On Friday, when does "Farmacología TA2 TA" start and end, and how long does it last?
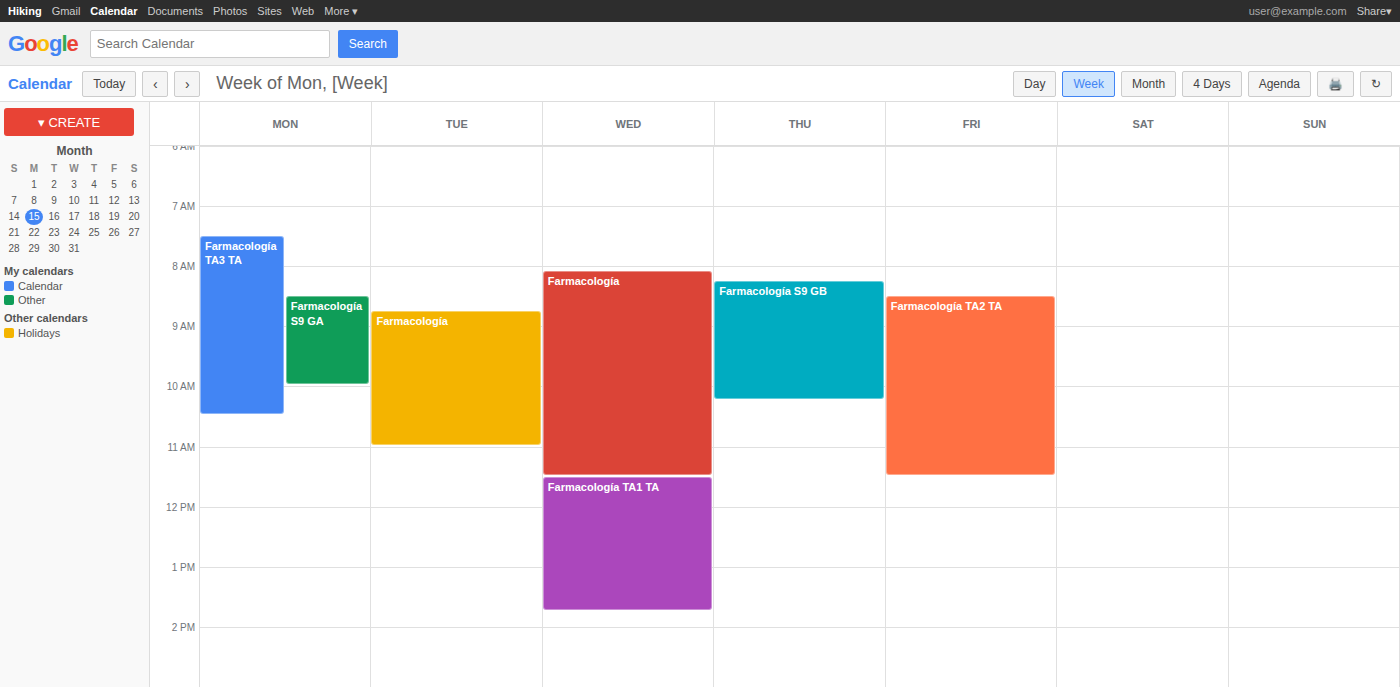
8:30 AM to 11:30 AM, 3 hours